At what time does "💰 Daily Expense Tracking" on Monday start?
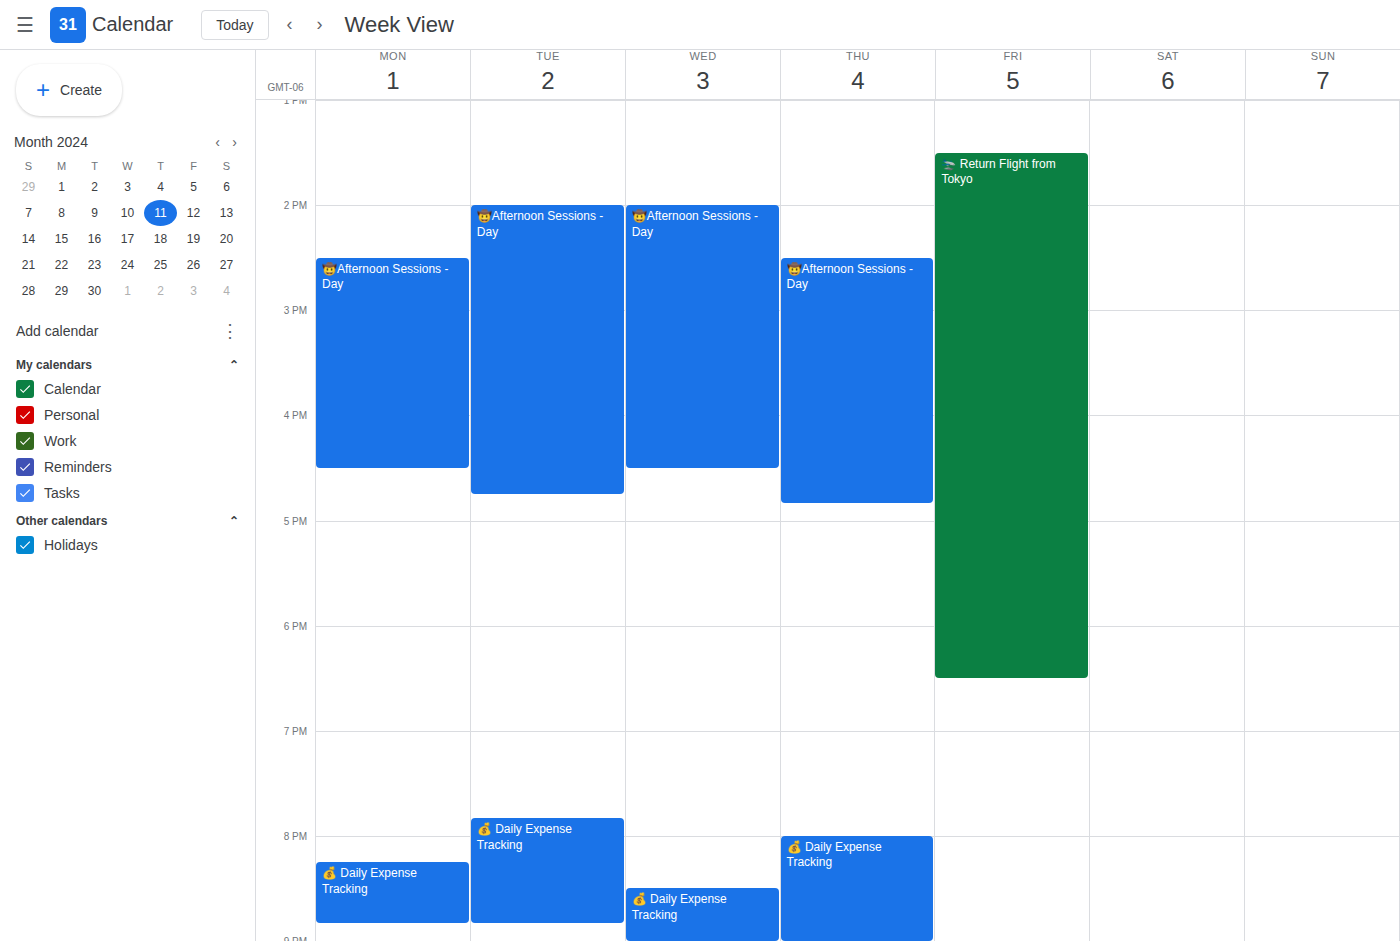
8:15 PM